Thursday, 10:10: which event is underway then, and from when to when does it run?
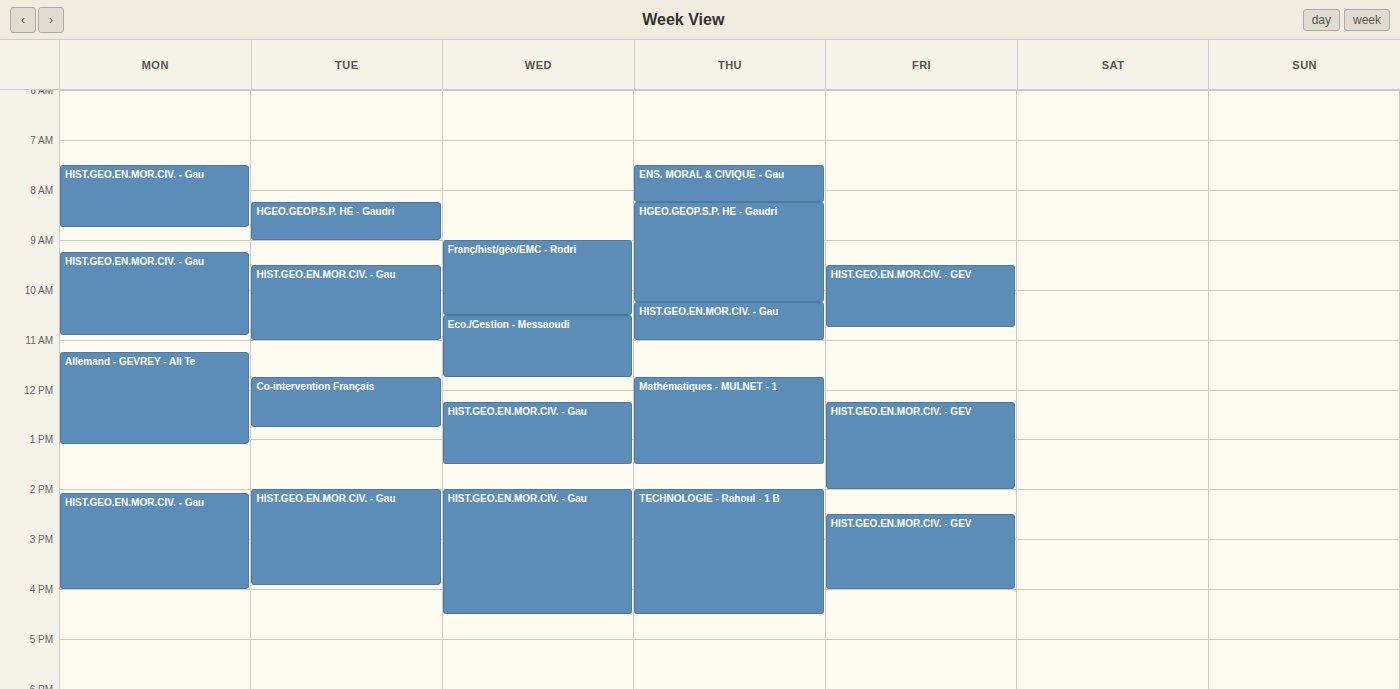
"HGEO.GEOP.S.P. HE - Gaudri", 08:15 to 10:15